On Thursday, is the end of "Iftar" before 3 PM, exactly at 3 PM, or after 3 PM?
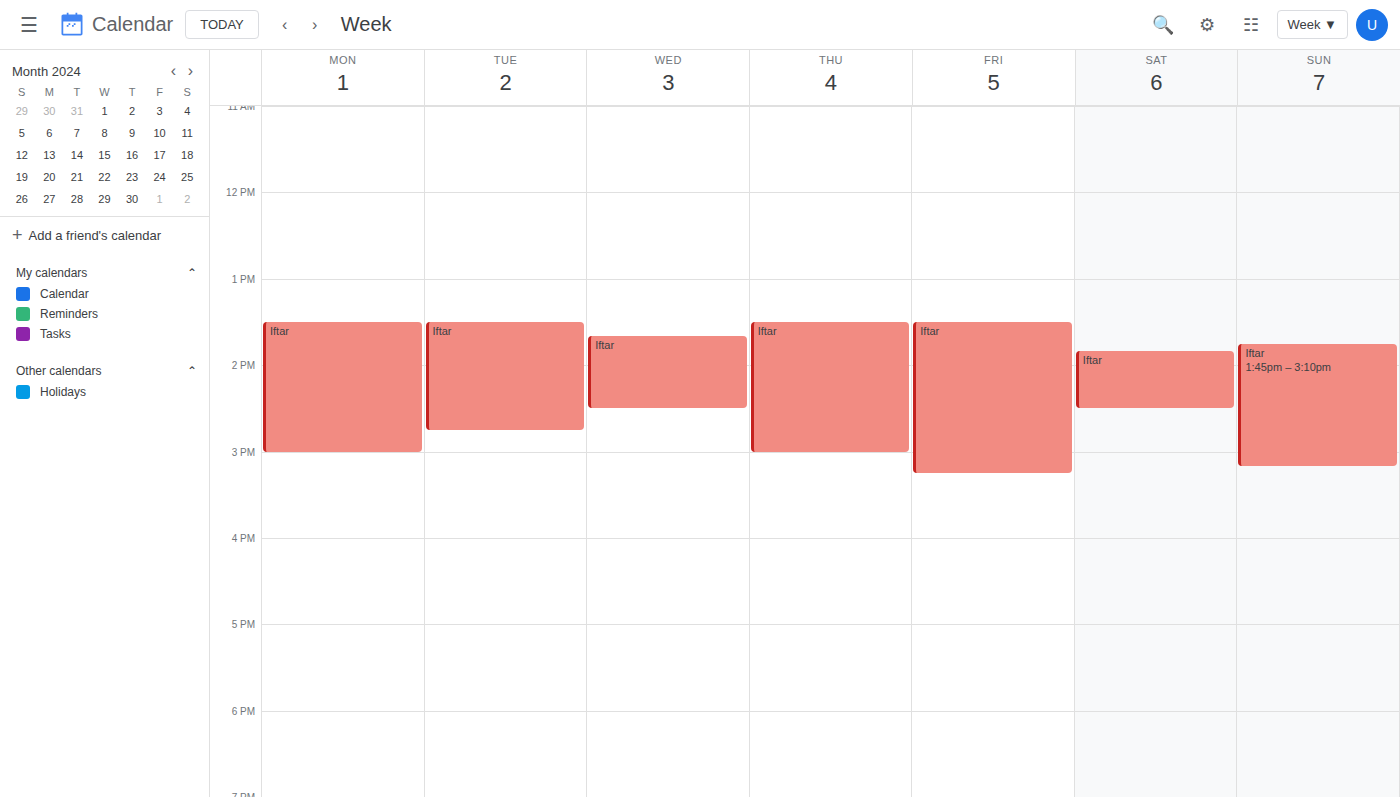
3:00 PM -- exactly at 3 PM, on the 3 PM line.